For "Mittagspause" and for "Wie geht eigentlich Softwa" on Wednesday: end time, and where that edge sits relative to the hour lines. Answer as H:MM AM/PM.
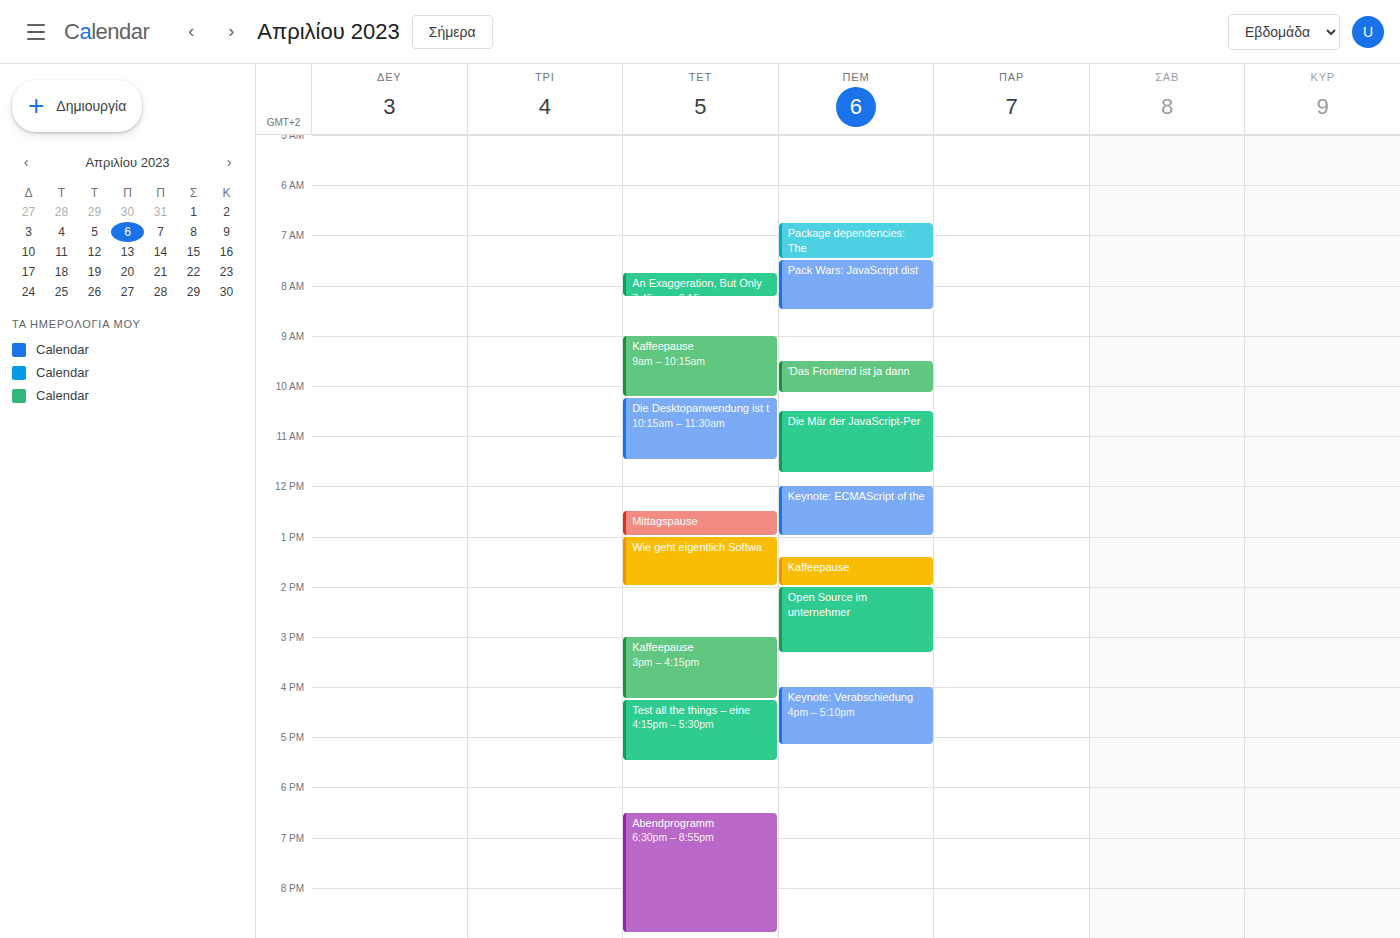
"Mittagspause": 1:00 PM, exactly on the 1 PM line. "Wie geht eigentlich Softwa": 2:00 PM, exactly on the 2 PM line.